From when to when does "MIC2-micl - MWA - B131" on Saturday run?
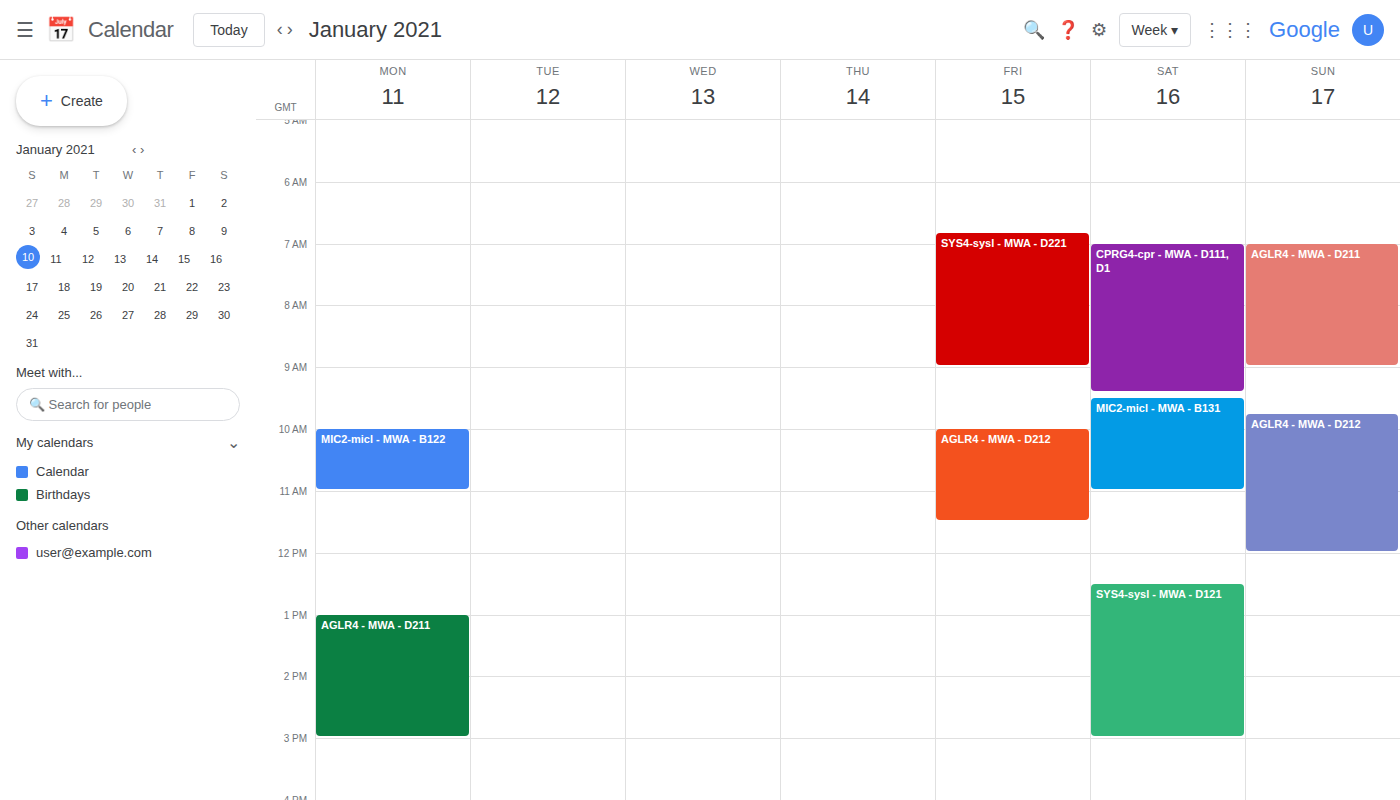
9:30 AM to 11:00 AM